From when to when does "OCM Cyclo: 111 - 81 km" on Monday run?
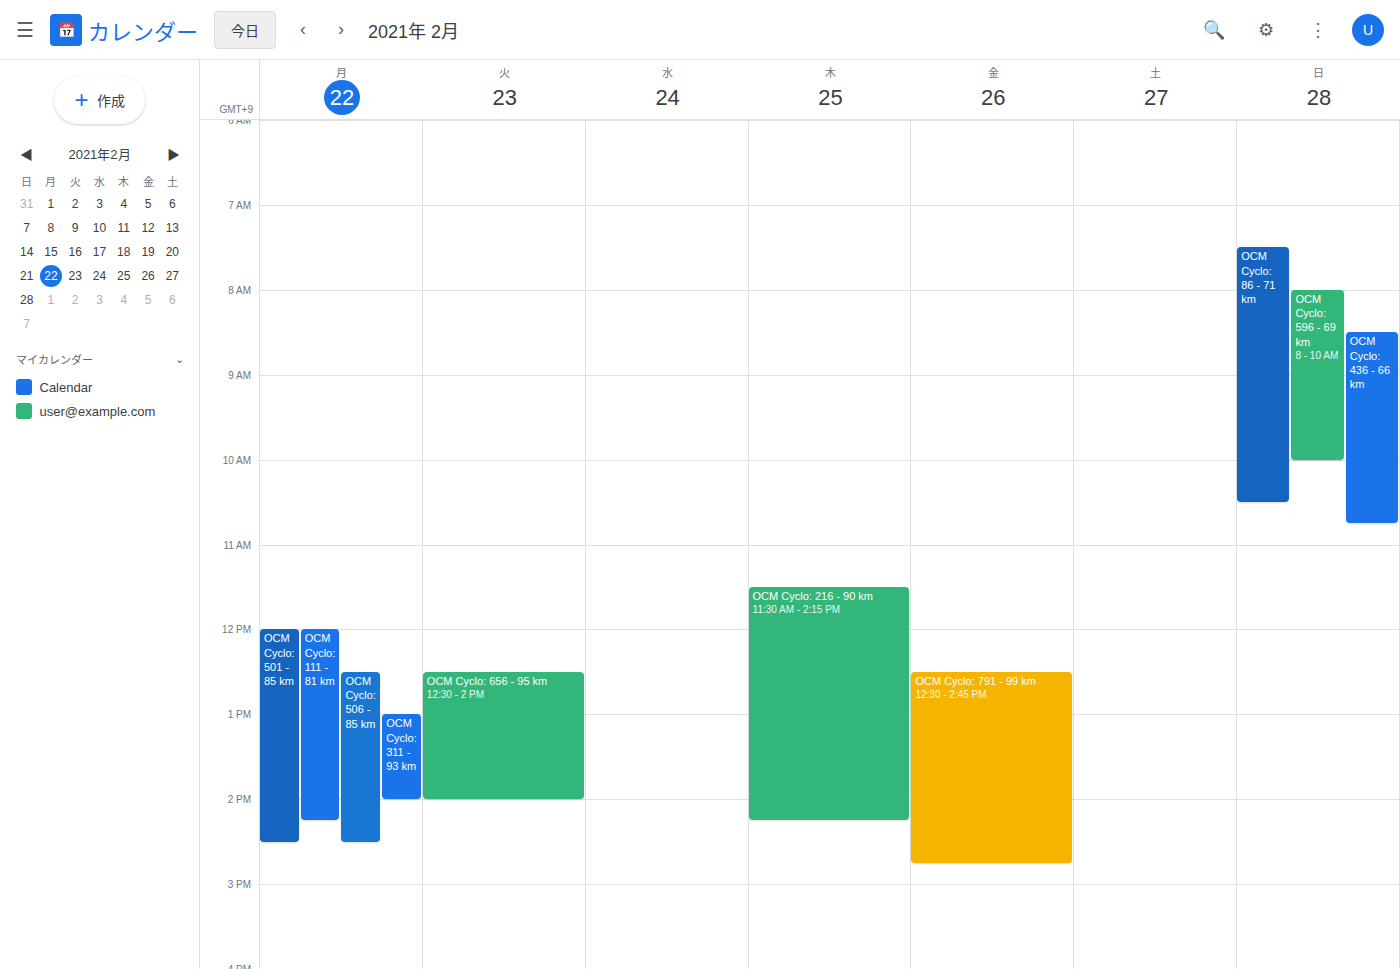
12:00 PM to 2:15 PM